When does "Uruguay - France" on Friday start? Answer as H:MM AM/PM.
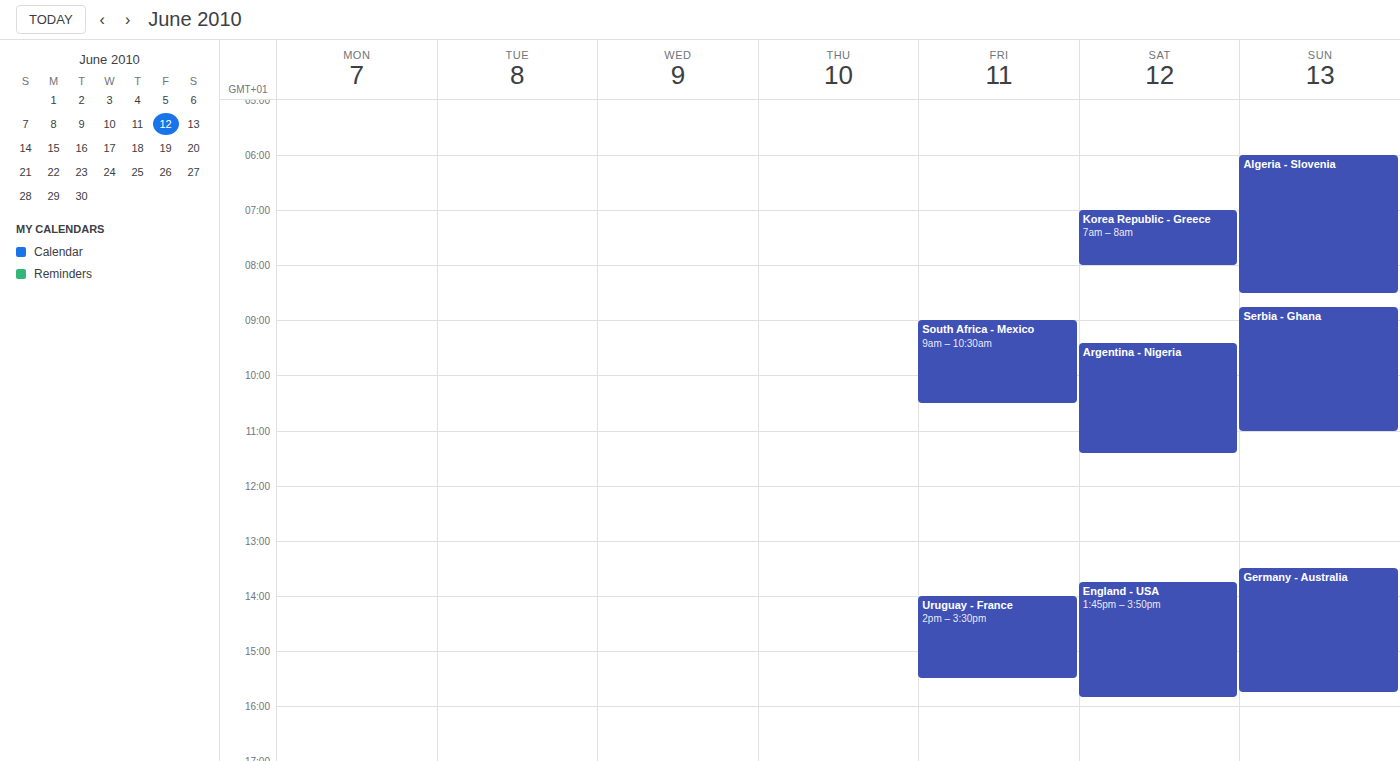
2:00 PM